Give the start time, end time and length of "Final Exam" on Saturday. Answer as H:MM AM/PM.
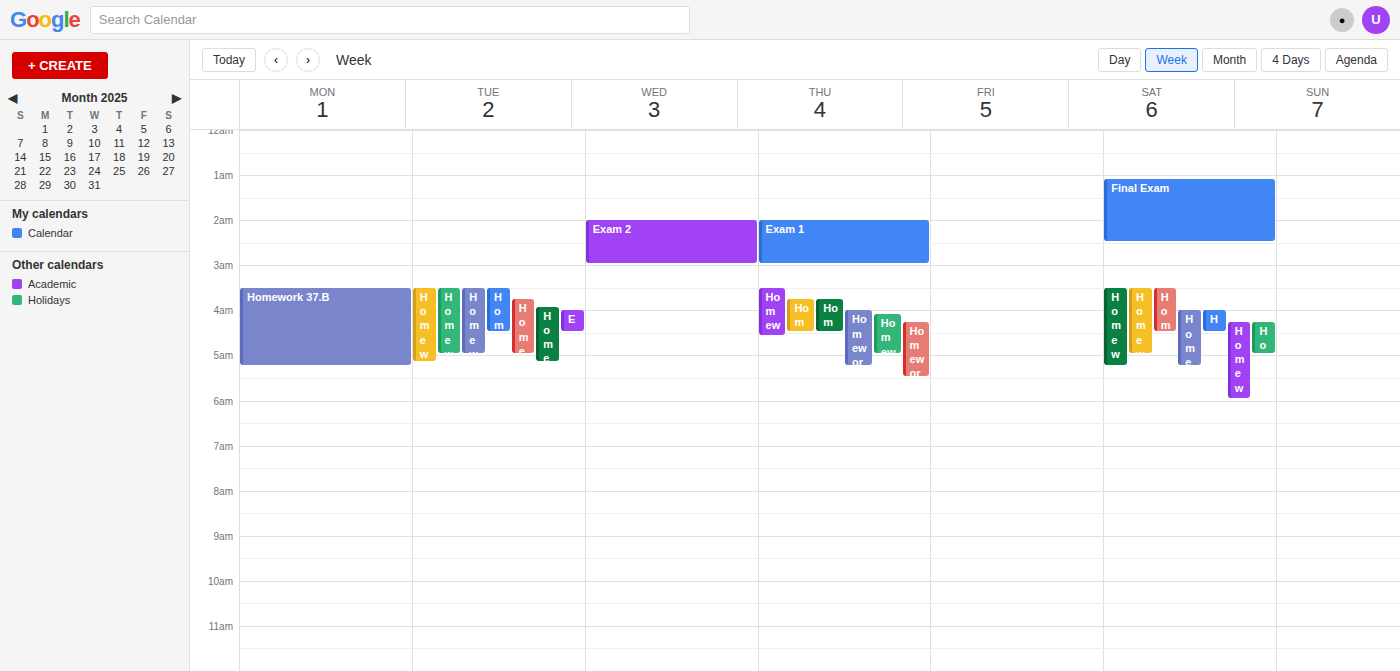
1:05 AM to 2:30 AM, 1 hour 25 minutes